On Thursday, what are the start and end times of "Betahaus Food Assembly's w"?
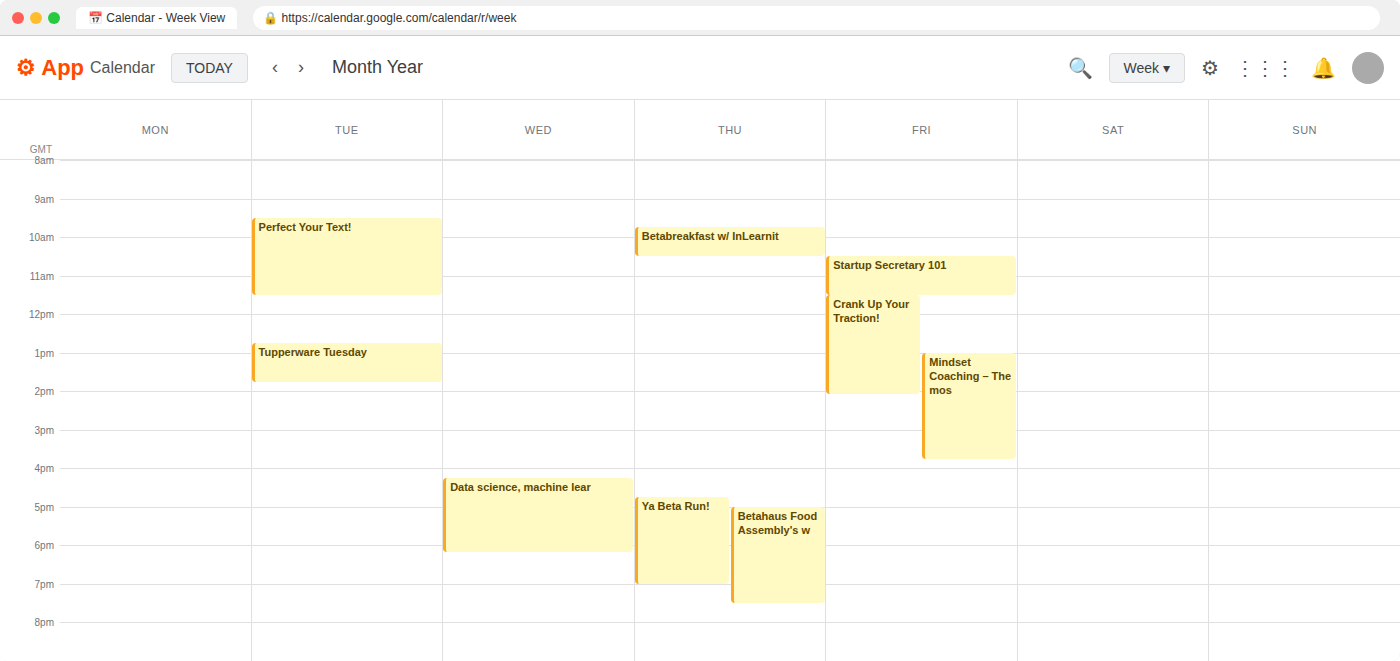
5:00 PM to 7:30 PM